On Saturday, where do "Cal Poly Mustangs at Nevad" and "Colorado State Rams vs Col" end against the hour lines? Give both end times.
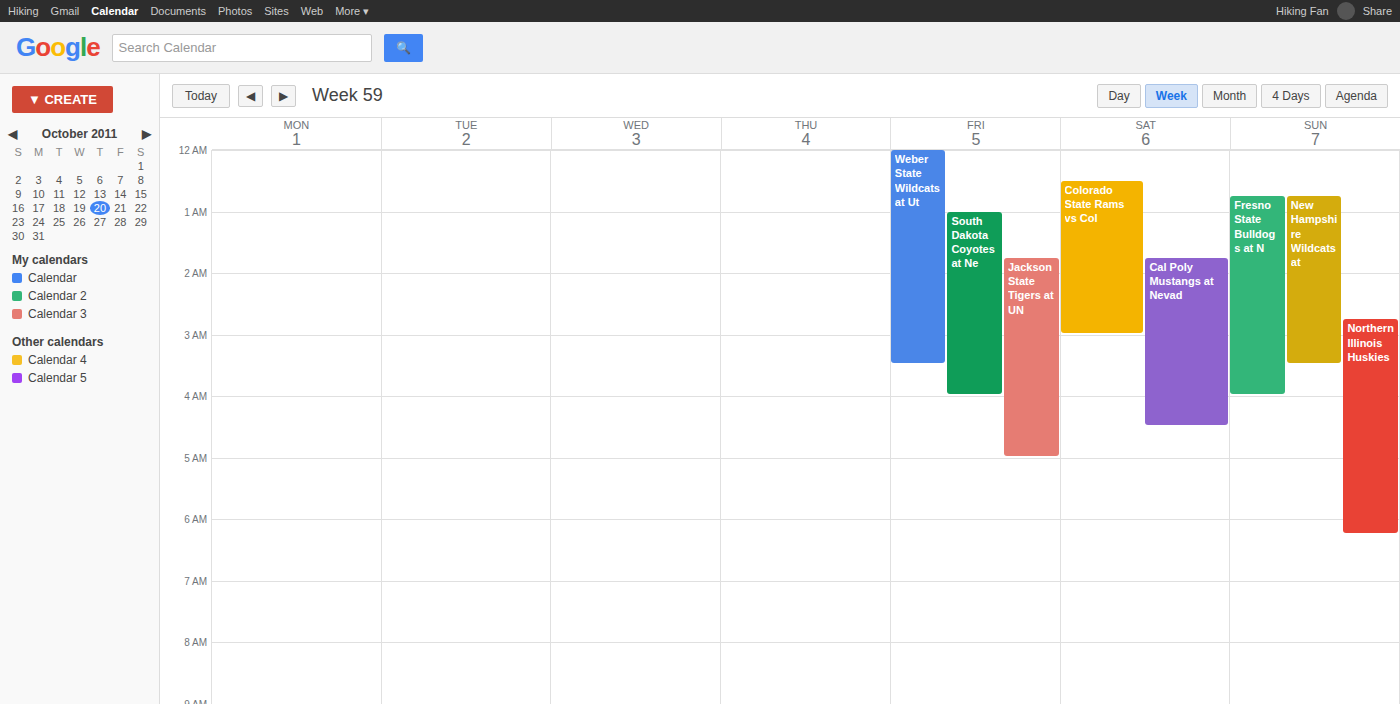
"Cal Poly Mustangs at Nevad": 4:30 AM, halfway between the 4 AM and 5 AM lines. "Colorado State Rams vs Col": 3:00 AM, exactly on the 3 AM line.